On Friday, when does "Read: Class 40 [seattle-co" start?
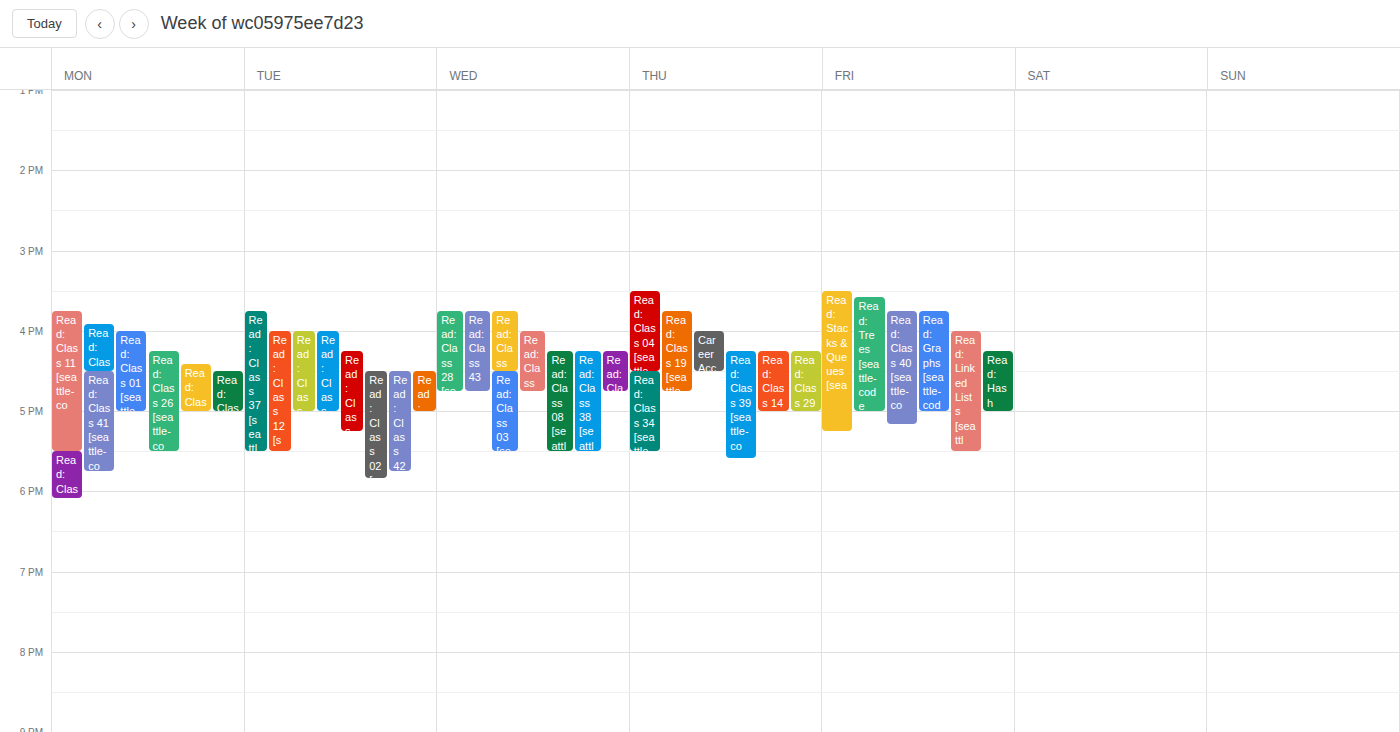
3:45 PM